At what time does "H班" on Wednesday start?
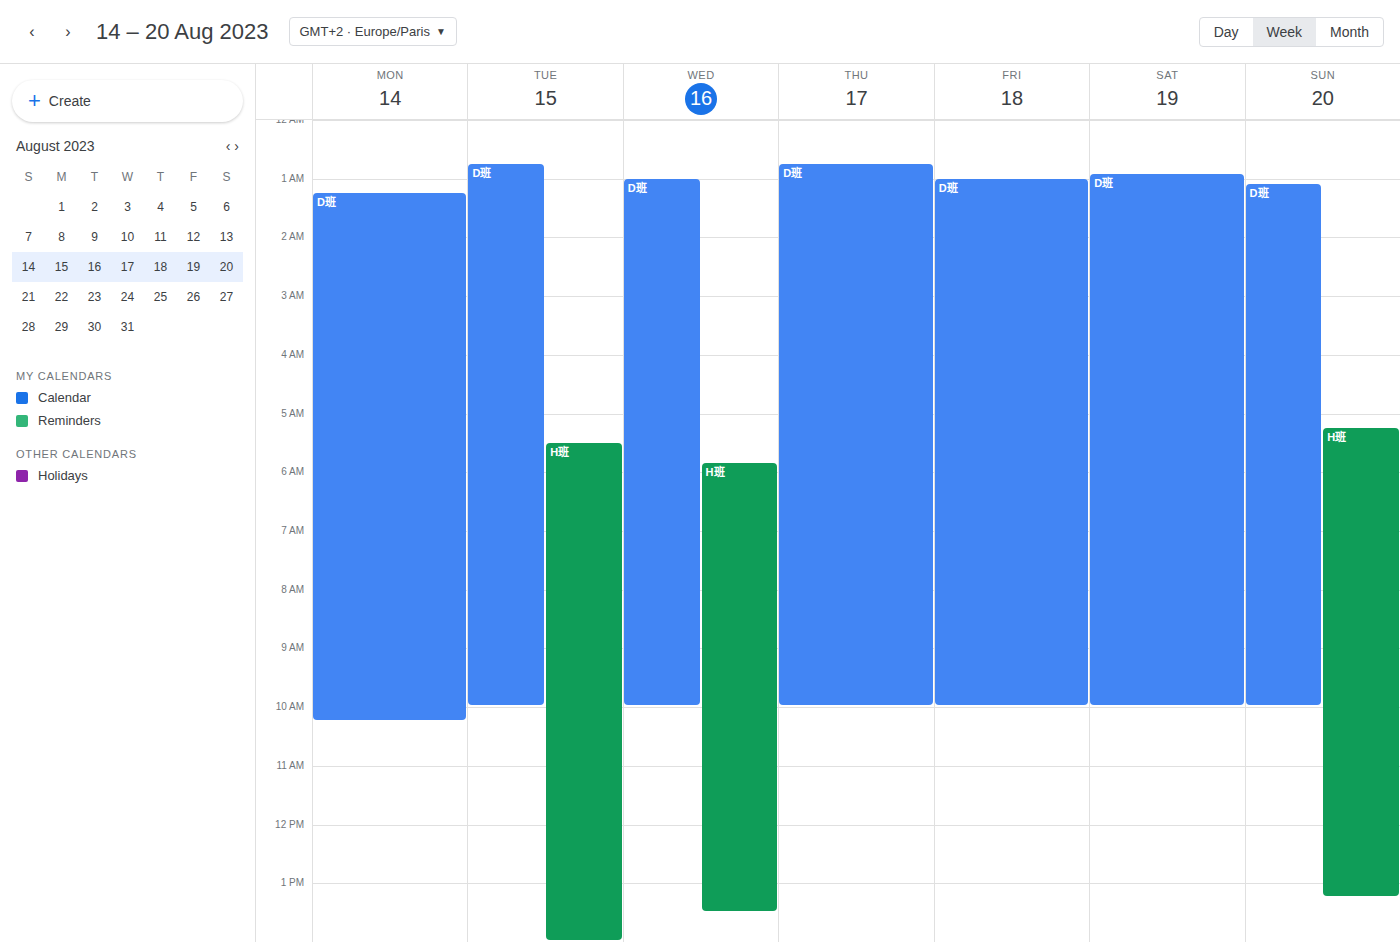
5:50 AM